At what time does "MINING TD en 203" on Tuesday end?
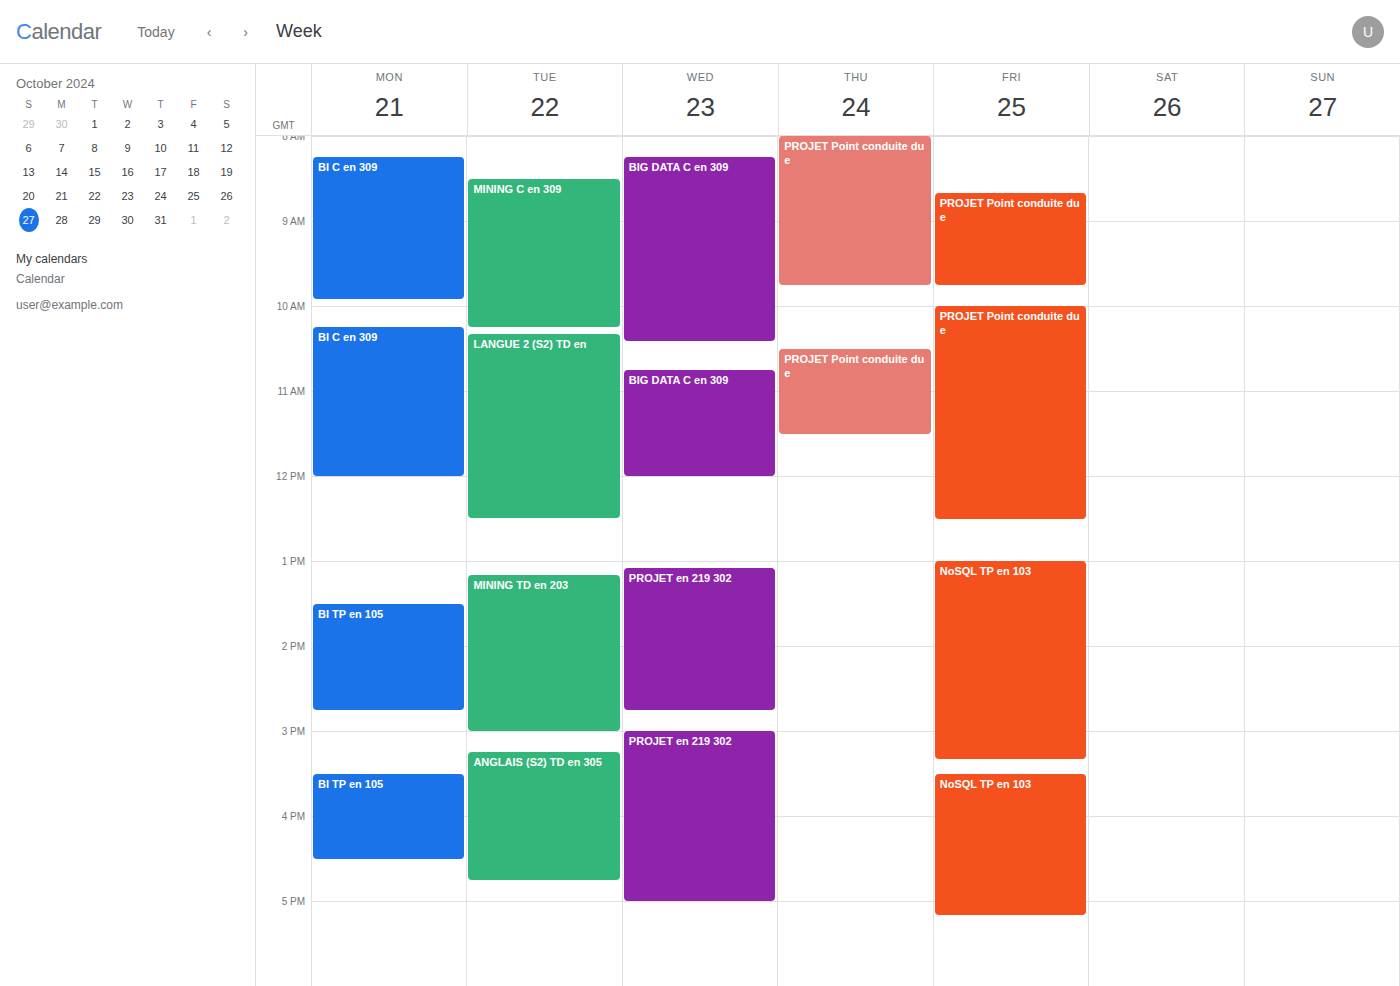
3:00 PM